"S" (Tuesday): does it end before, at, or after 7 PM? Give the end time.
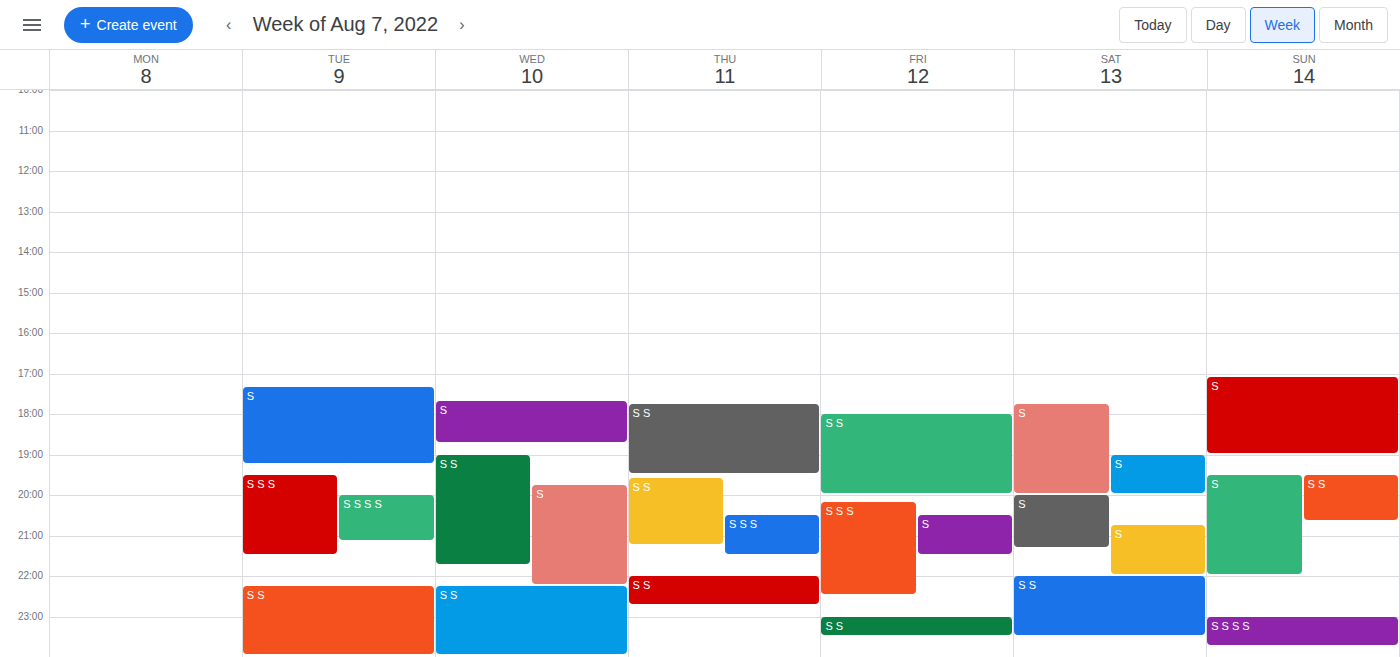
7:15 PM -- after 7 PM, 15 minutes below the 7 PM line.